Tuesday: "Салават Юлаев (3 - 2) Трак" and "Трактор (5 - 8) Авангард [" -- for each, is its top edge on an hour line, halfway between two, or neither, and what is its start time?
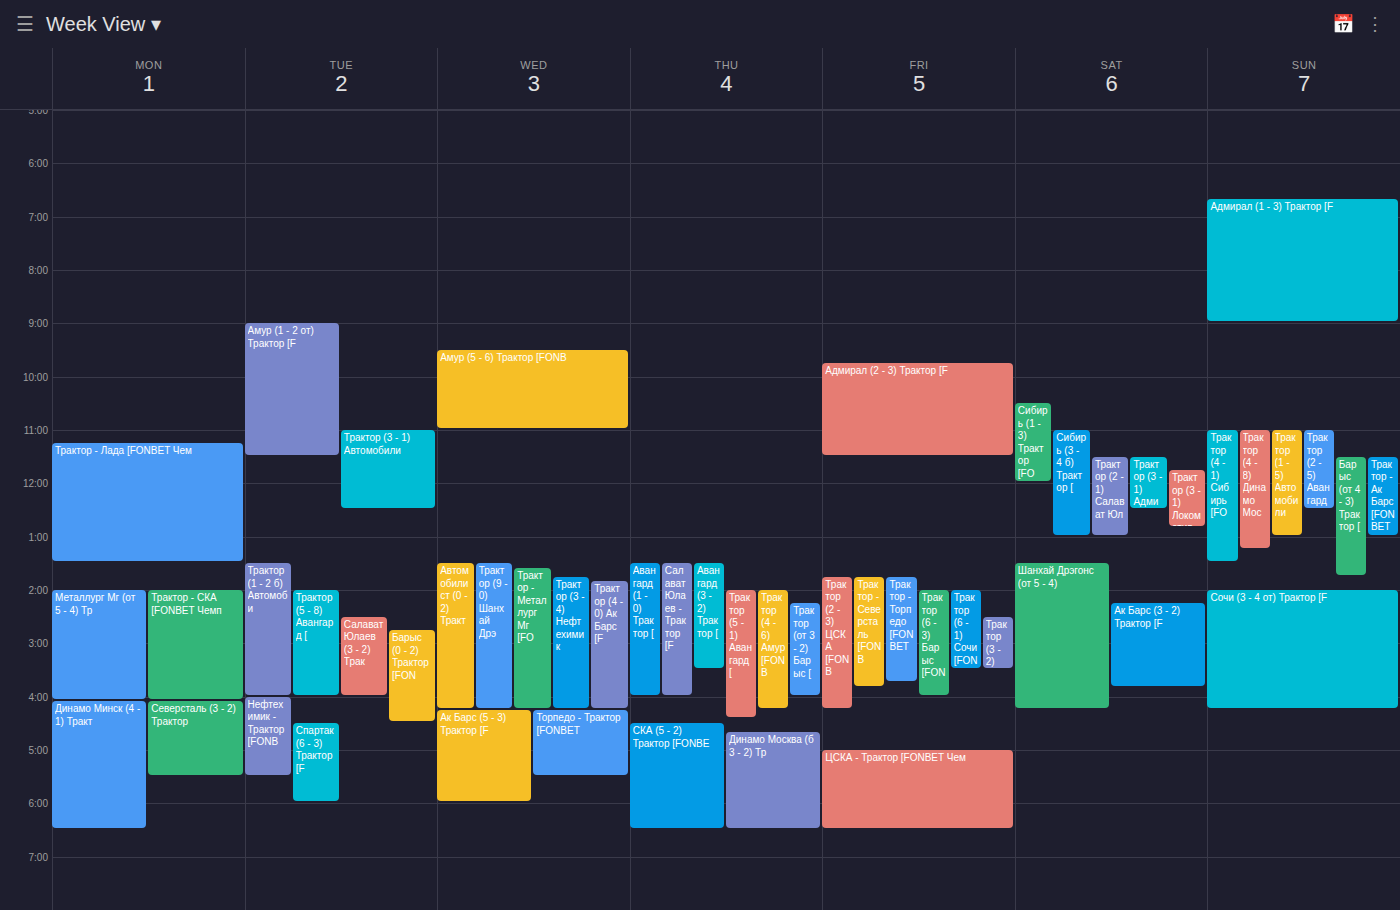
"Салават Юлаев (3 - 2) Трак": 2:30 PM, halfway between the 2 PM and 3 PM lines. "Трактор (5 - 8) Авангард [": 2:00 PM, exactly on the 2 PM line.